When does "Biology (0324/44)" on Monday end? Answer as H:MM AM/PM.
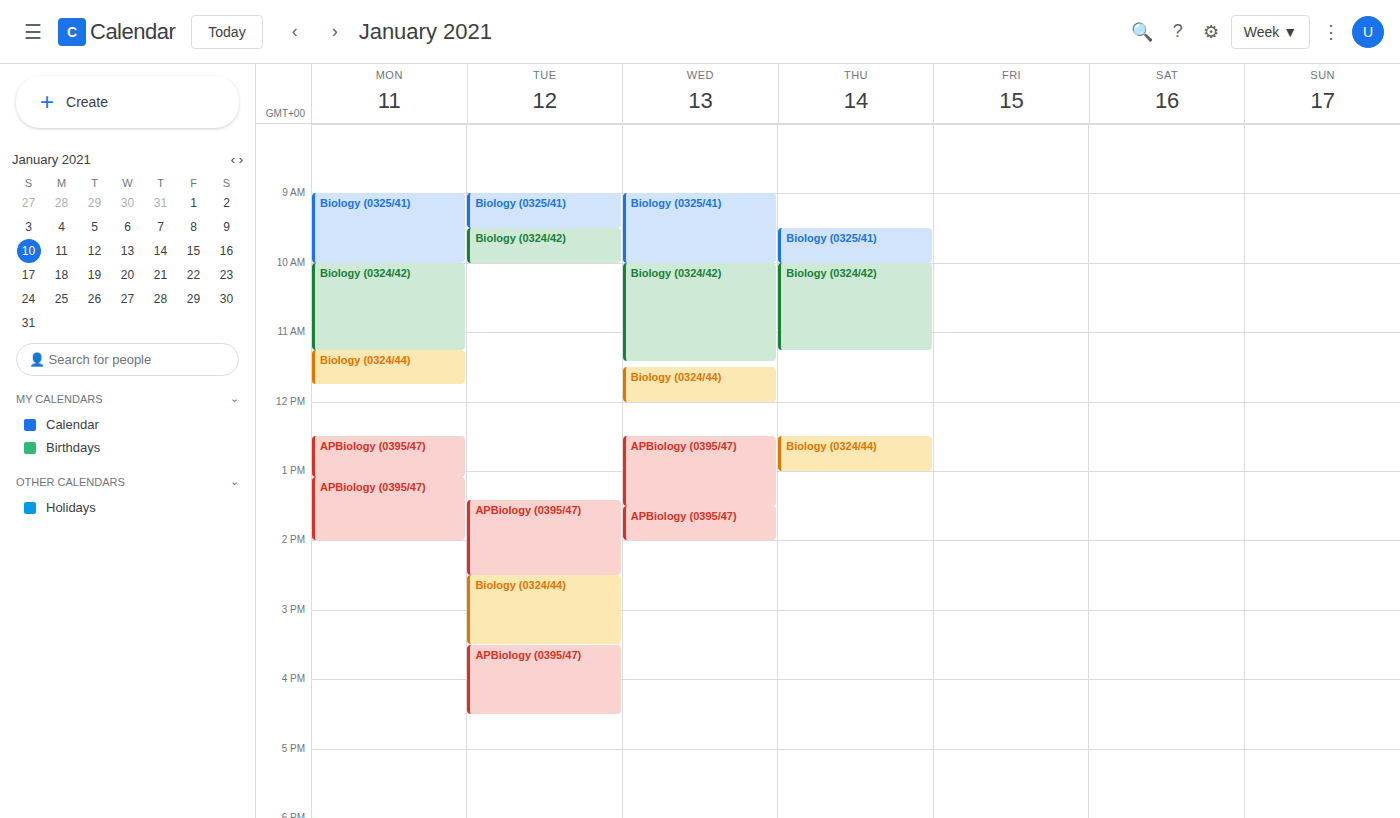
11:45 AM